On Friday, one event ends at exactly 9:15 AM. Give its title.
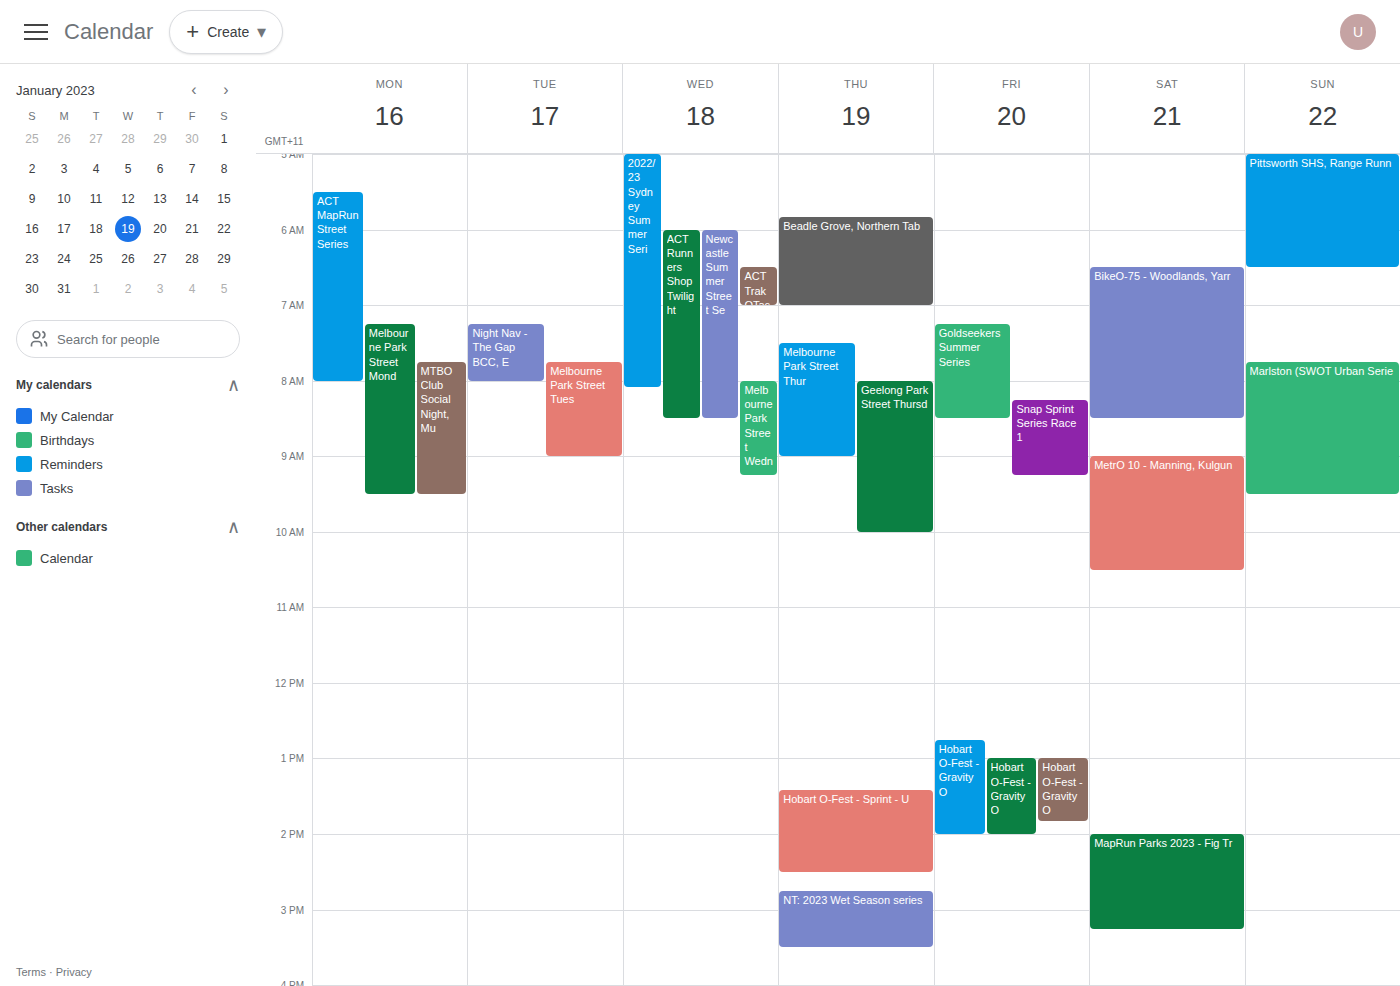
"Snap Sprint Series Race 1"